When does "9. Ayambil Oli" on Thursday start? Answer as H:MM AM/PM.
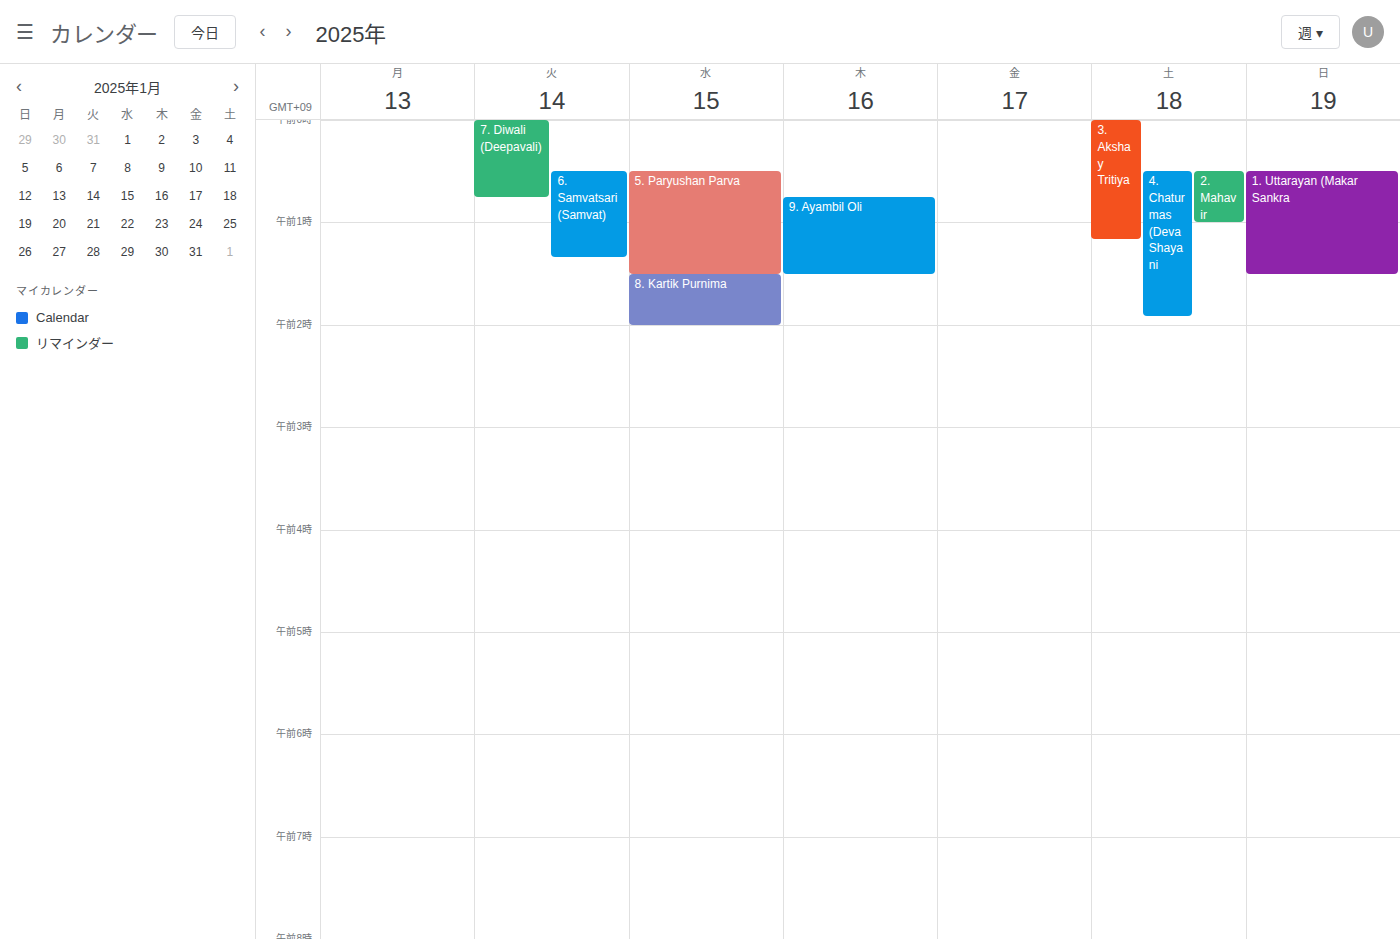
12:45 AM